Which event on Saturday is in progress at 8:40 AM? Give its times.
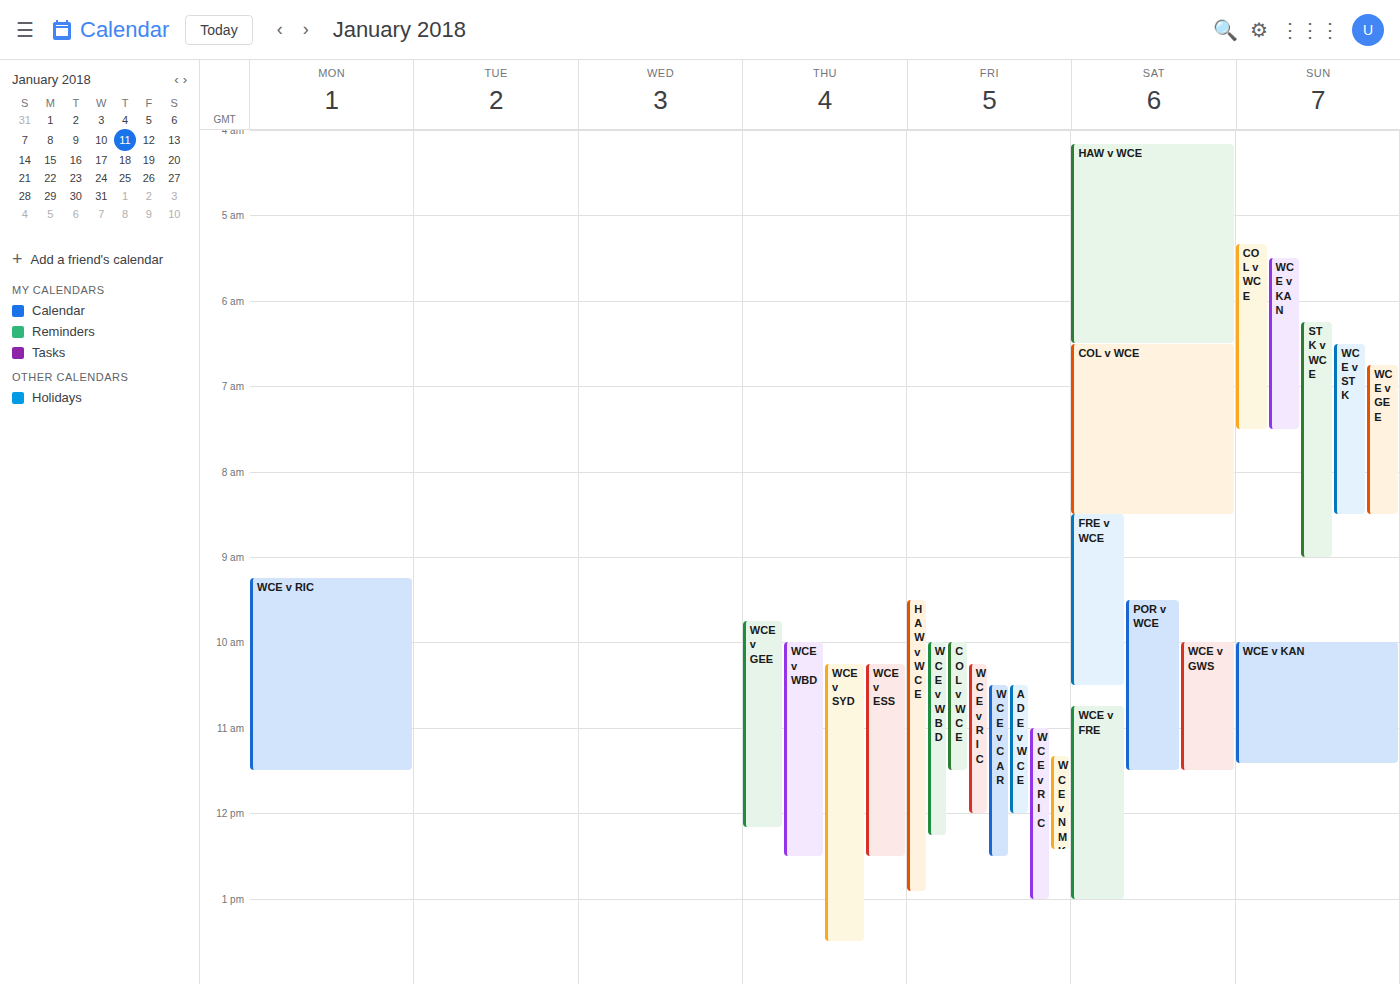
"FRE v WCE", 8:30 AM to 10:30 AM